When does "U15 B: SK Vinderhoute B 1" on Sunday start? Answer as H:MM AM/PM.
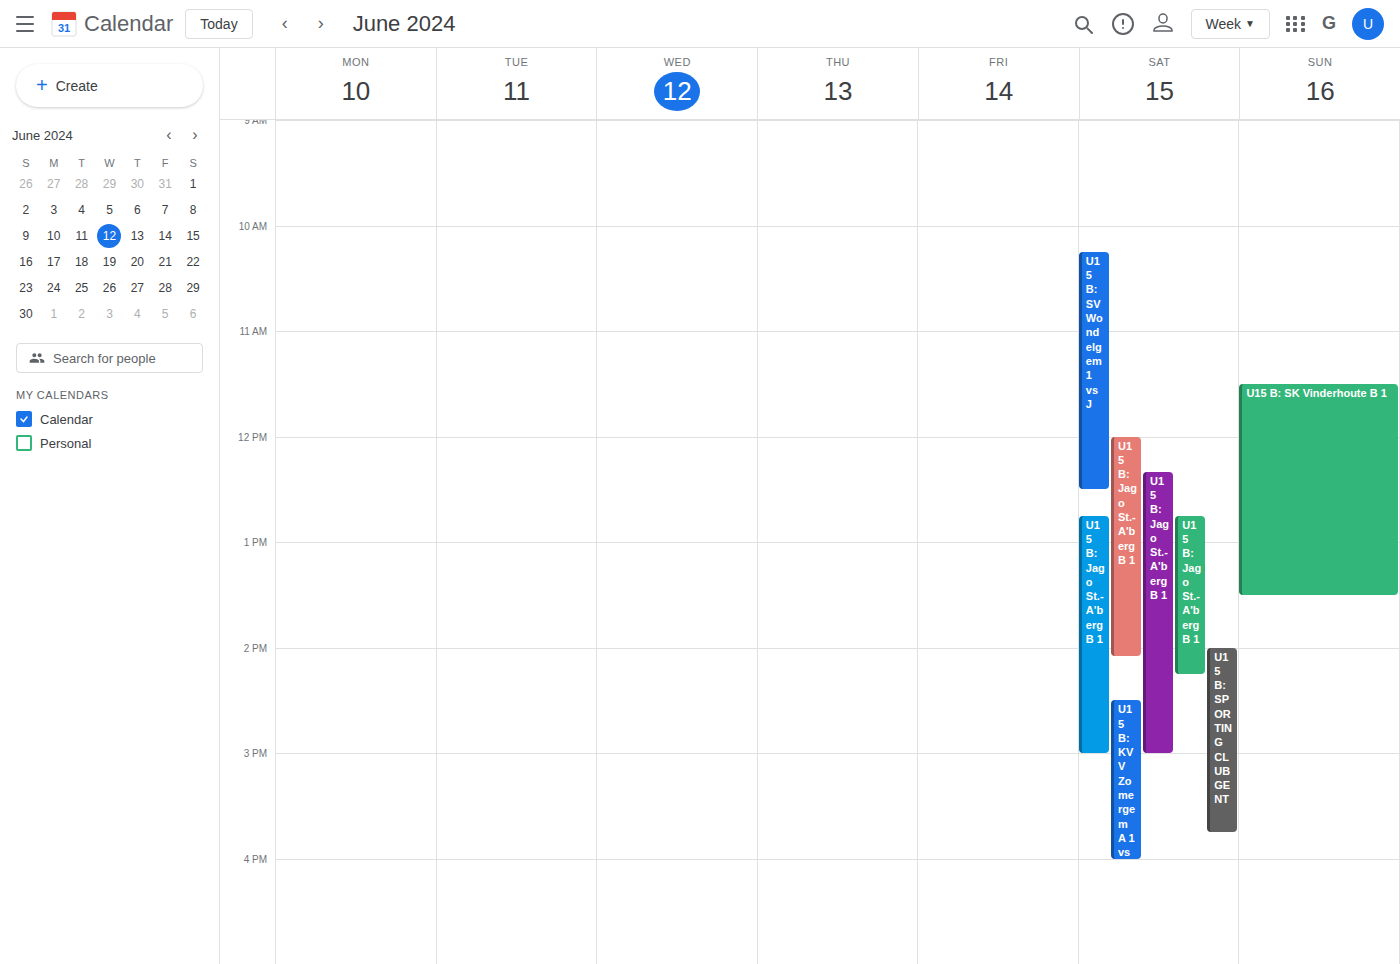
11:30 AM